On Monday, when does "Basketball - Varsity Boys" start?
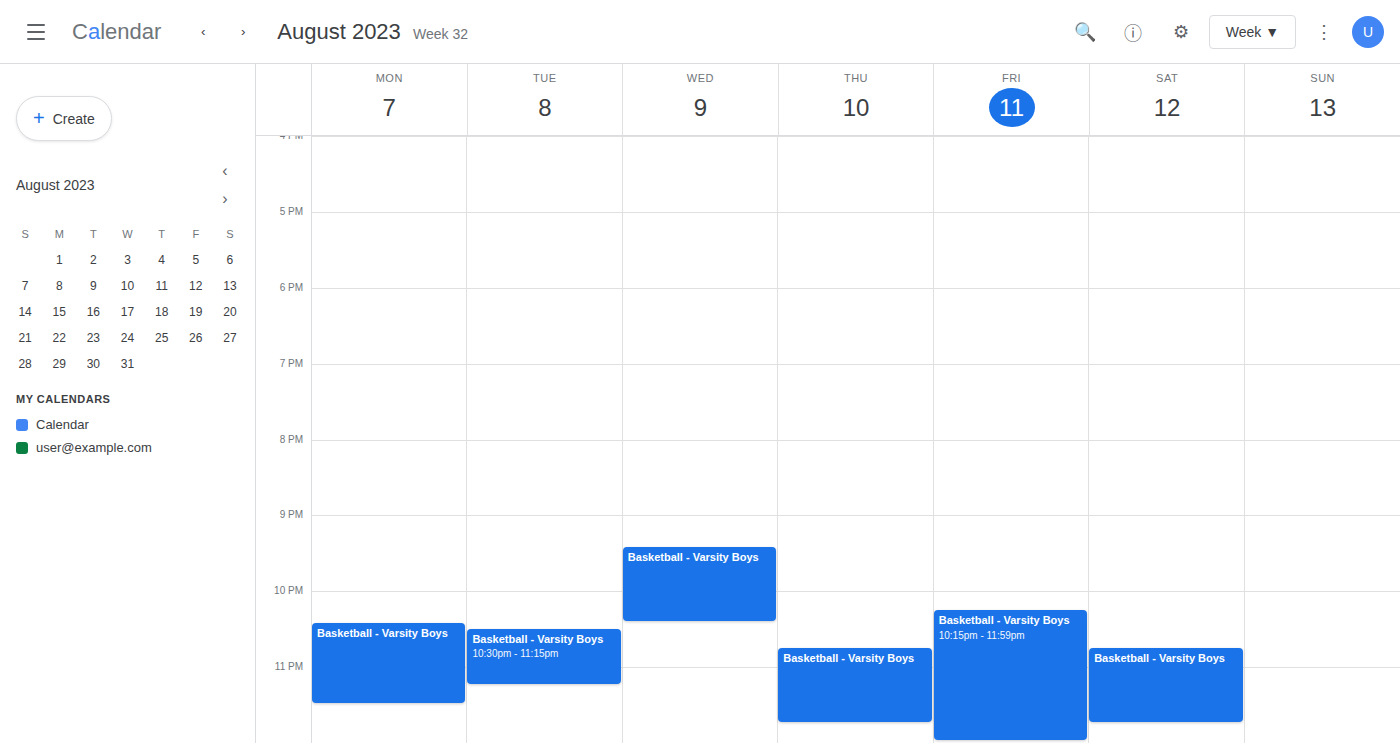
10:25 PM